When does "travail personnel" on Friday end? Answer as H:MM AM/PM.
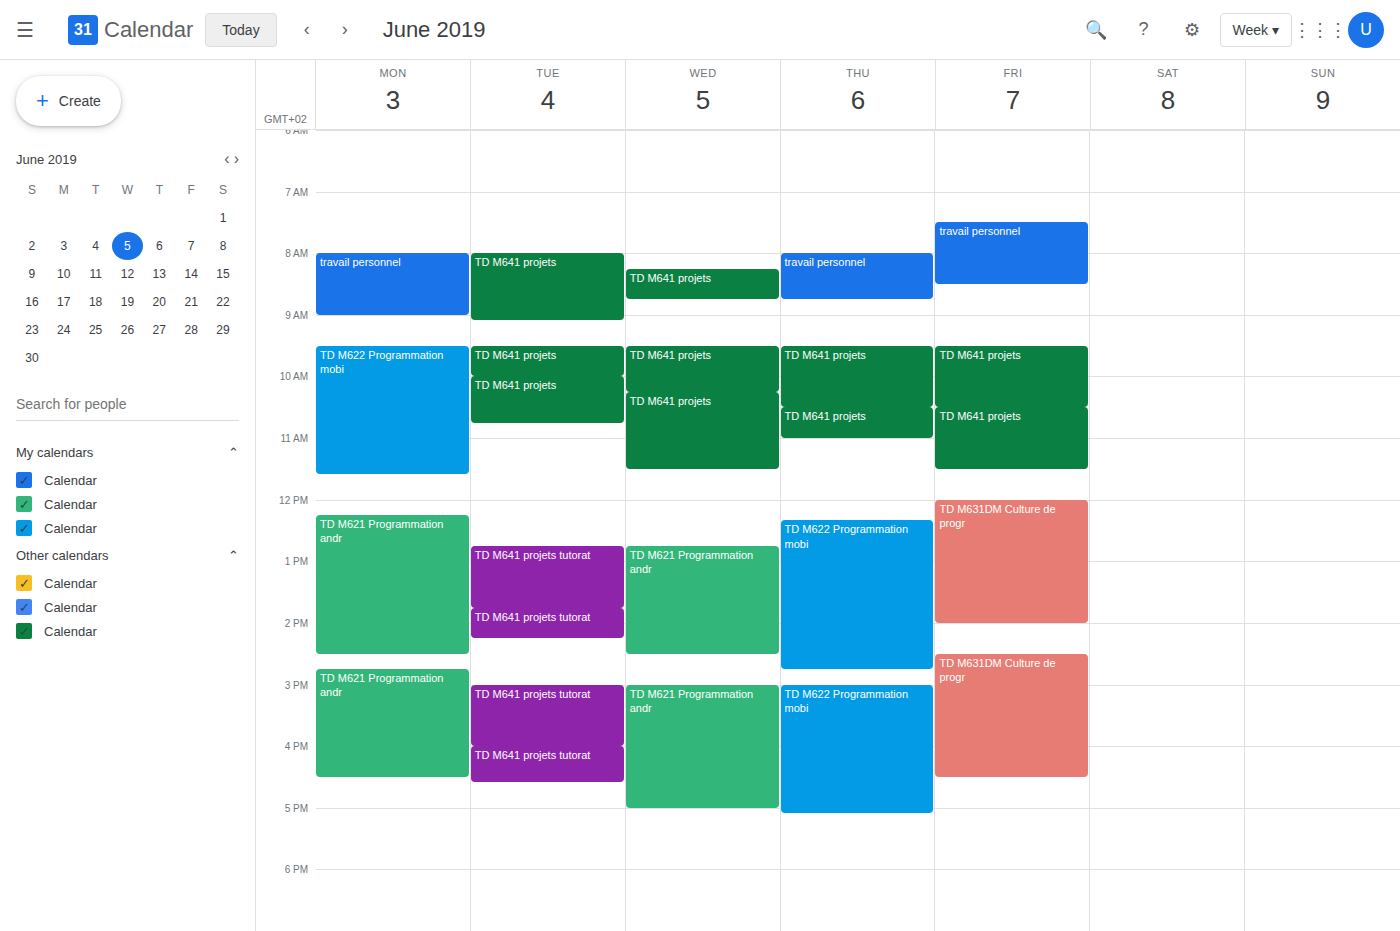
8:30 AM